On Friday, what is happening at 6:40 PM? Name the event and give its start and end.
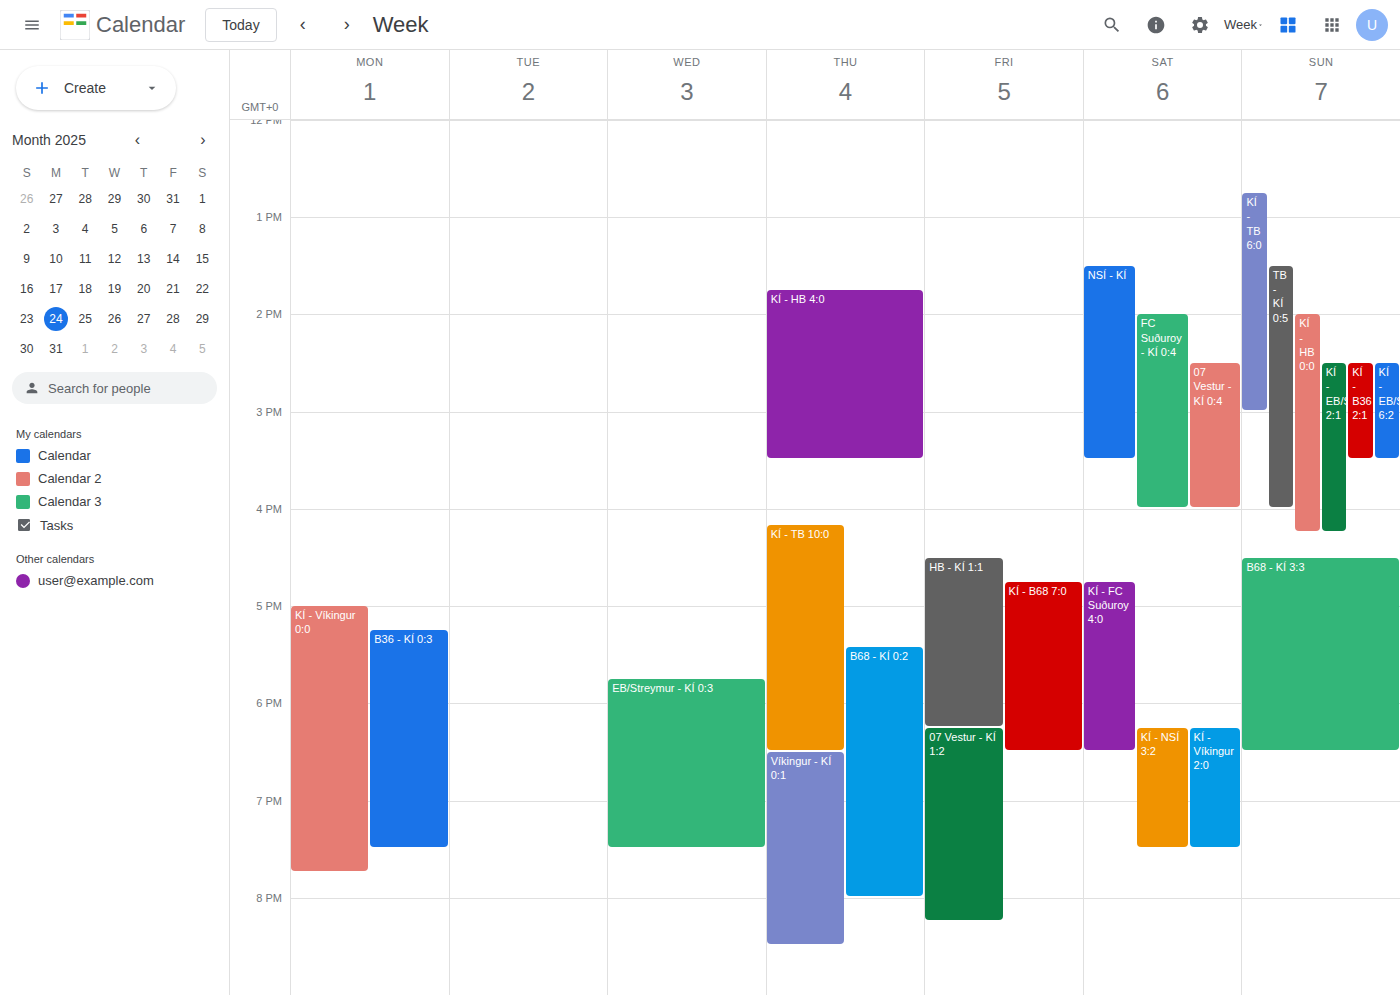
"07 Vestur - KÍ 1:2", 6:15 PM to 8:15 PM